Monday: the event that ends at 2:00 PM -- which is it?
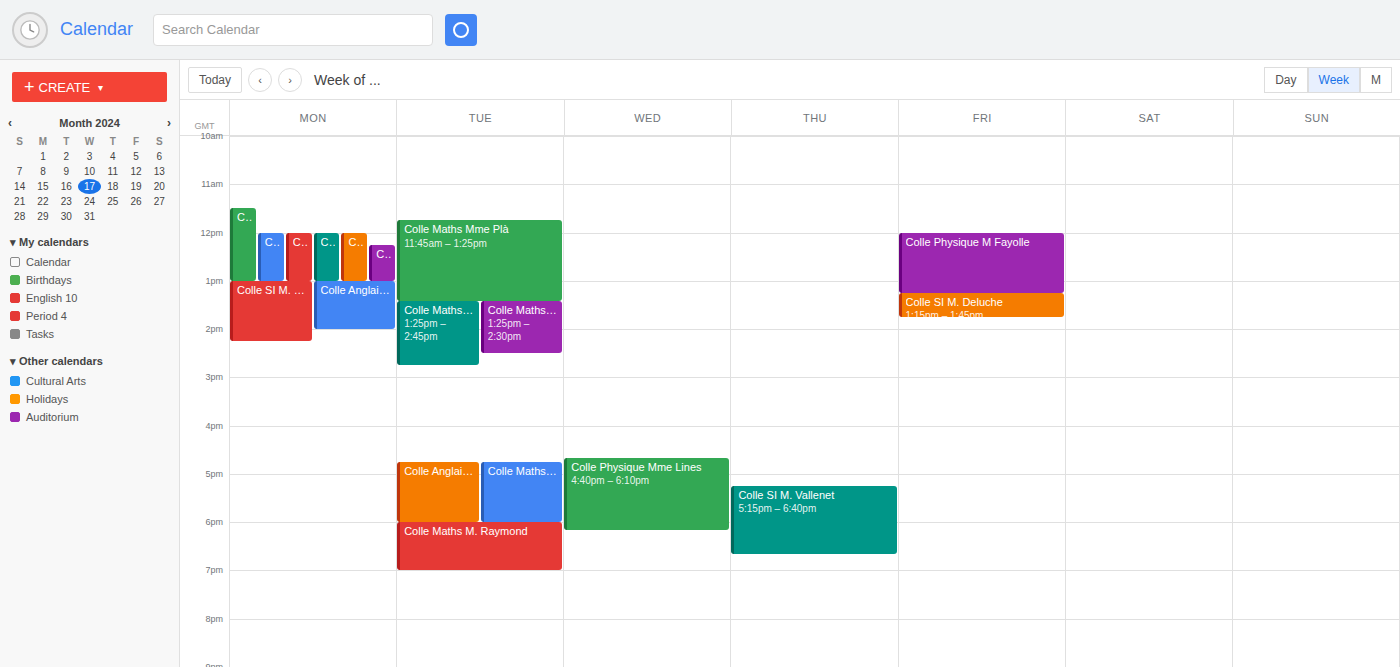
"Colle Anglais Mme Rébillon"